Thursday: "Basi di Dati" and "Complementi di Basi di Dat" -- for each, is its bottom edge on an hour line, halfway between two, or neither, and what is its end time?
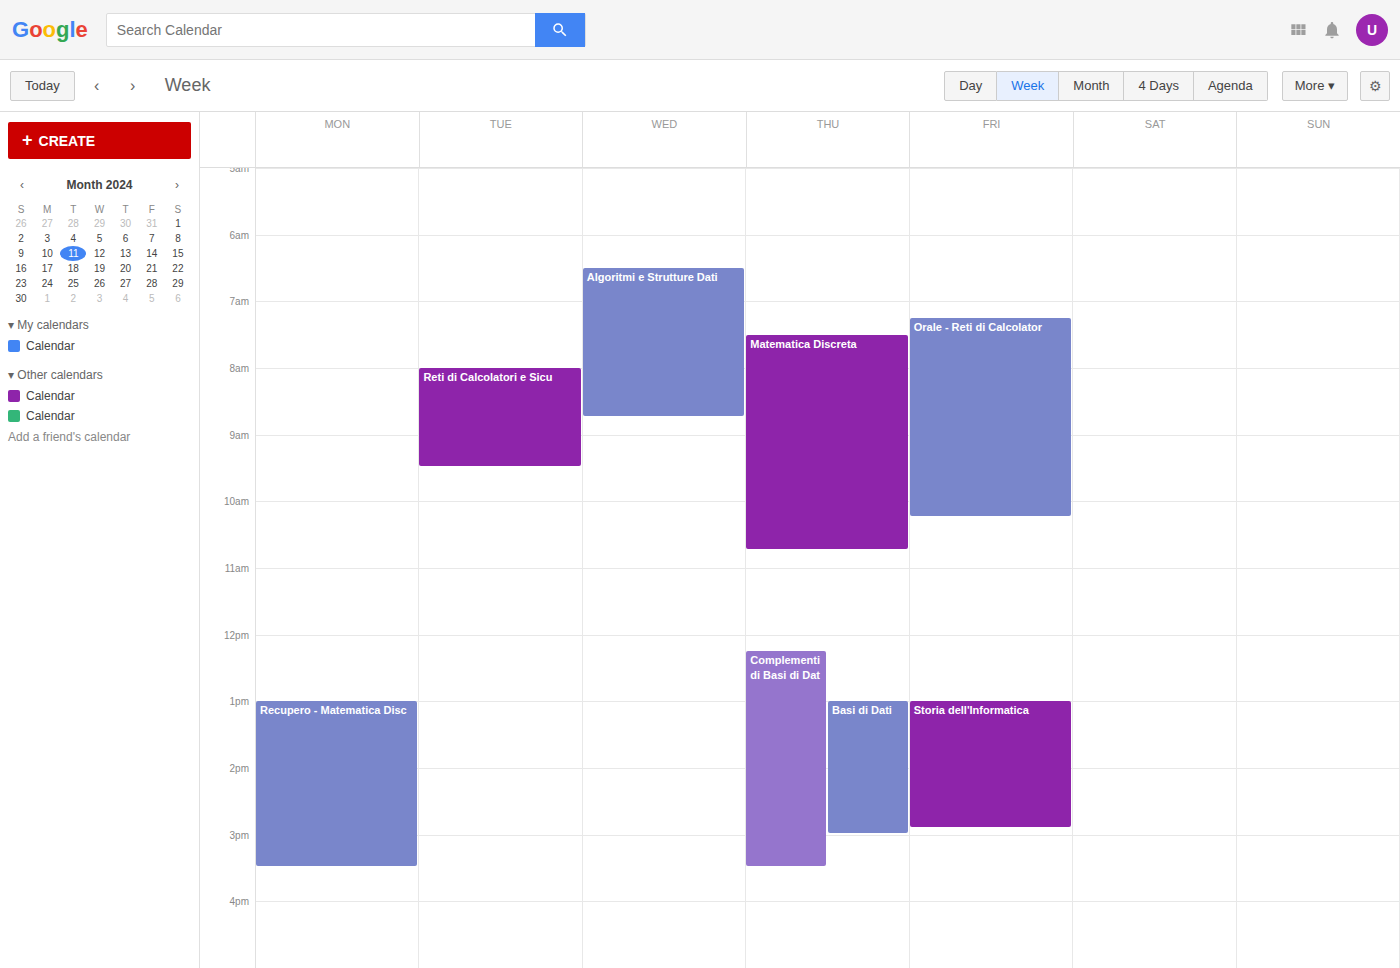
"Basi di Dati": 3:00 PM, exactly on the 3 PM line. "Complementi di Basi di Dat": 3:30 PM, halfway between the 3 PM and 4 PM lines.